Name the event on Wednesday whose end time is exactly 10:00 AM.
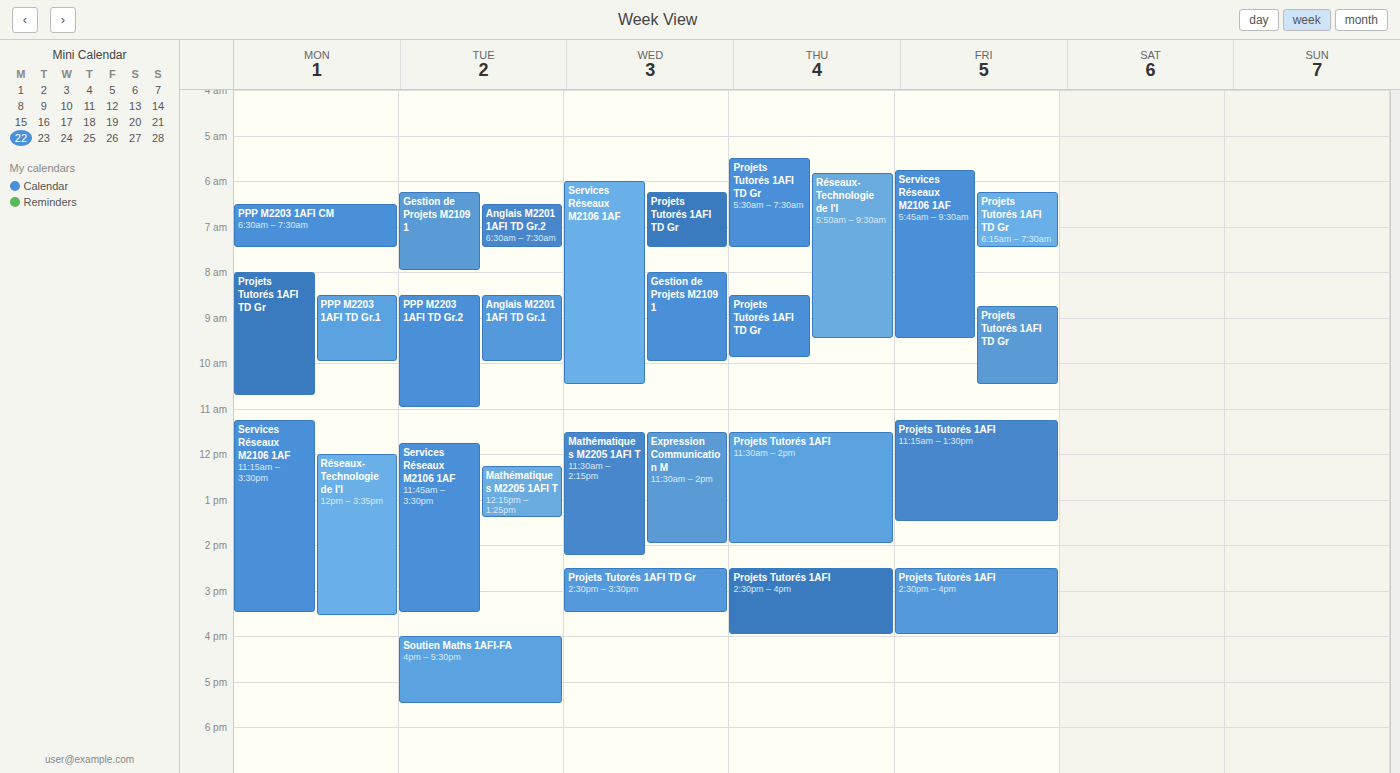
"Gestion de Projets M2109 1"